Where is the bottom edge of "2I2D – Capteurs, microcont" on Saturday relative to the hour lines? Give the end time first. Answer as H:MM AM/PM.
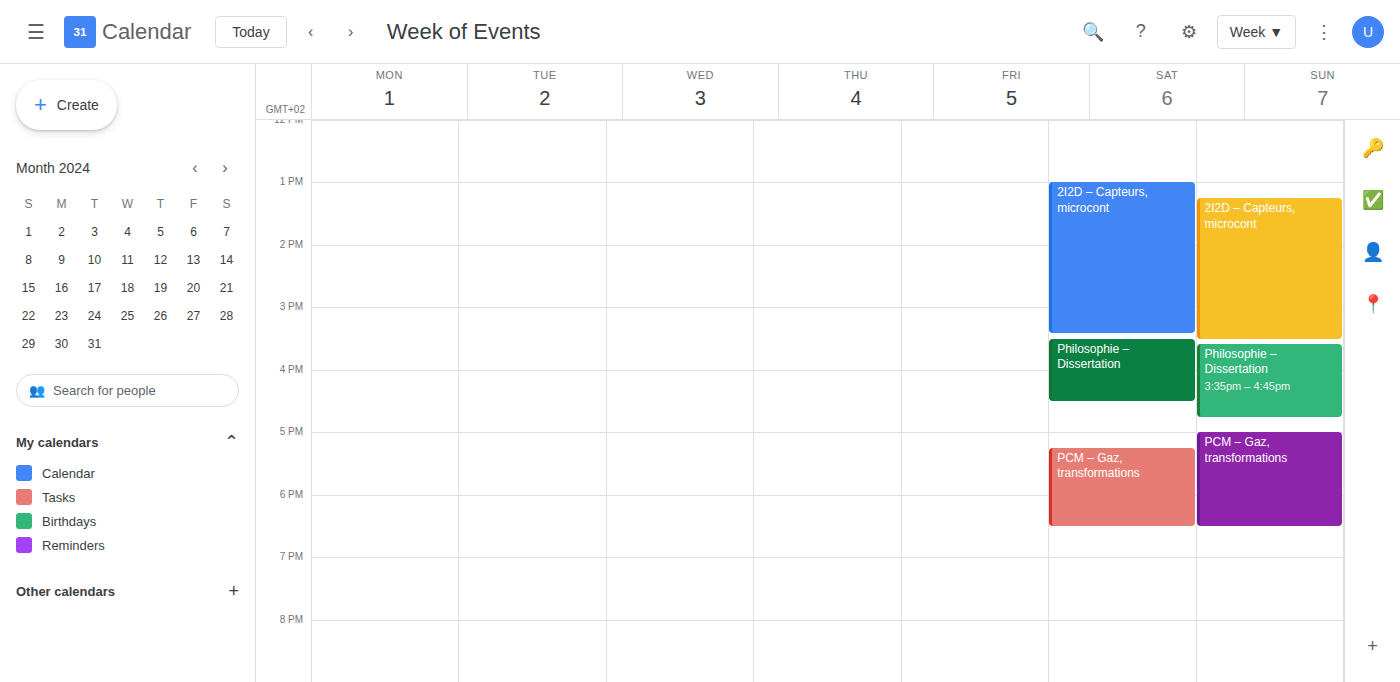
3:25 PM -- neither: 25 minutes below the 3 PM line and 35 minutes above the 4 PM line.